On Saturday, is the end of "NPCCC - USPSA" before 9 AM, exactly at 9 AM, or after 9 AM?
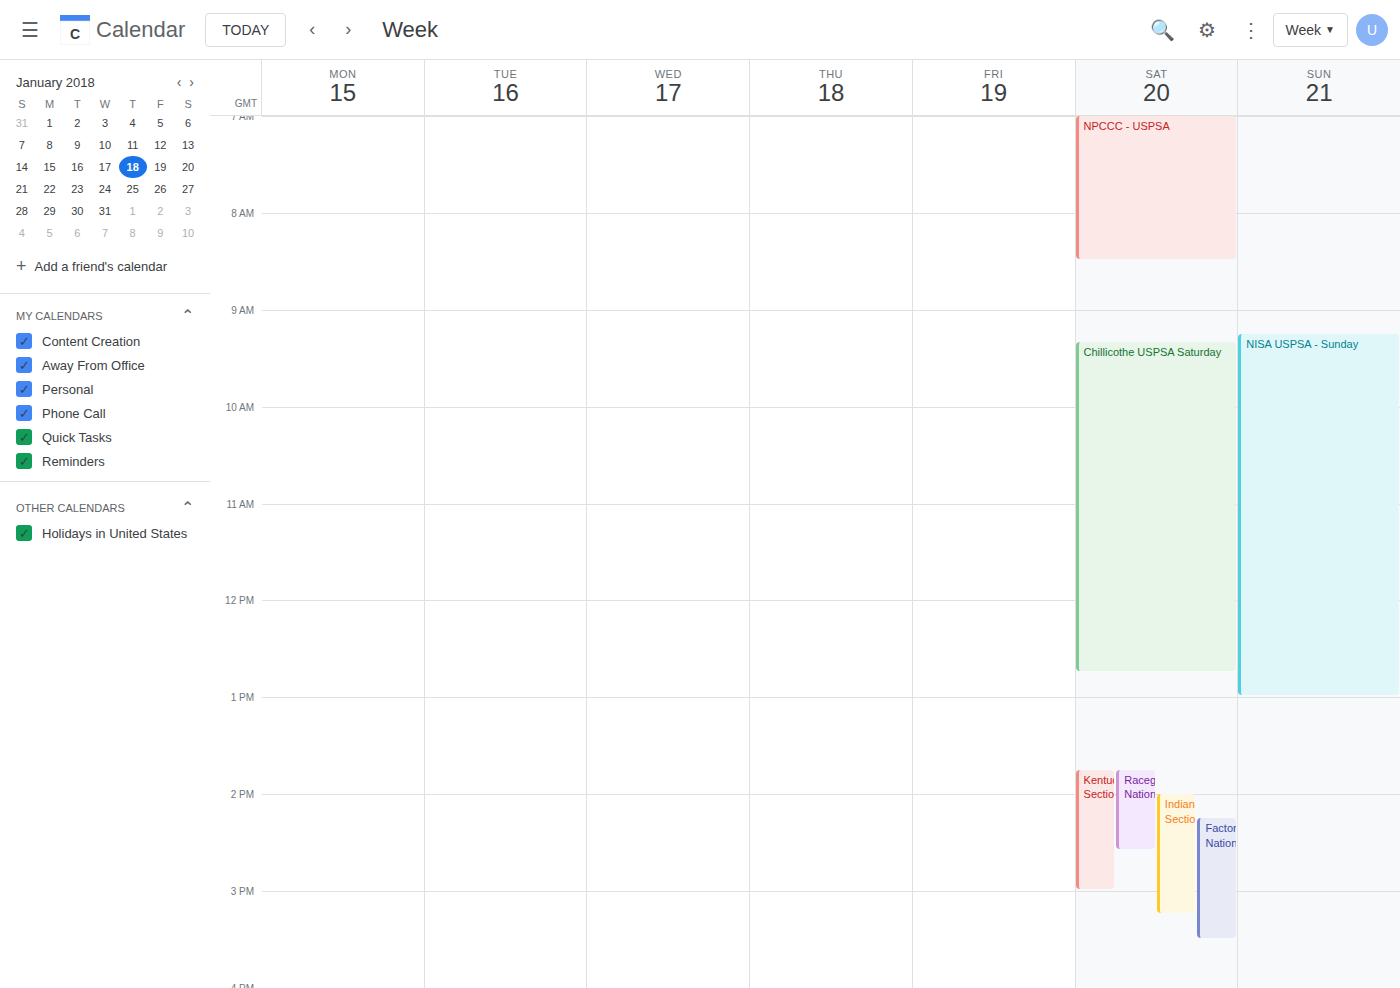
8:30 AM -- before 9 AM, 30 minutes above the 9 AM line.